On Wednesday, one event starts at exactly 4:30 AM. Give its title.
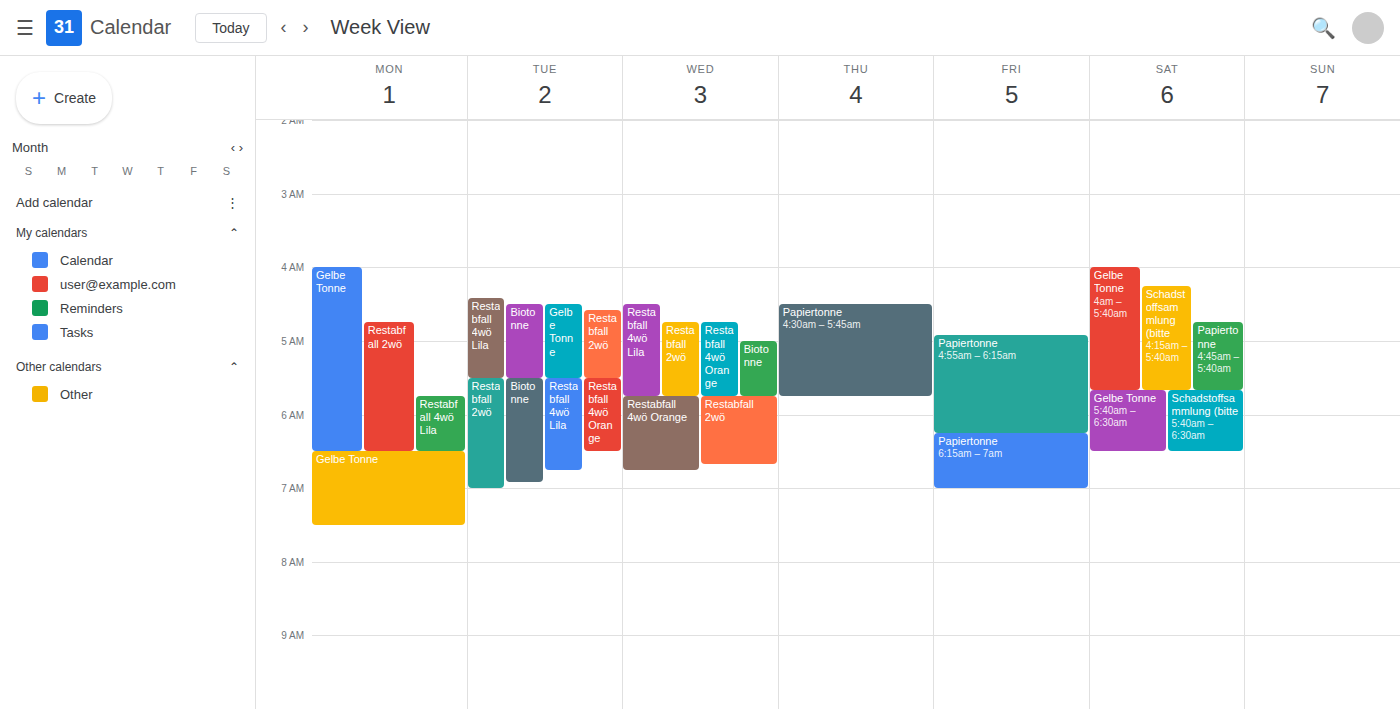
"Restabfall 4wö Lila"